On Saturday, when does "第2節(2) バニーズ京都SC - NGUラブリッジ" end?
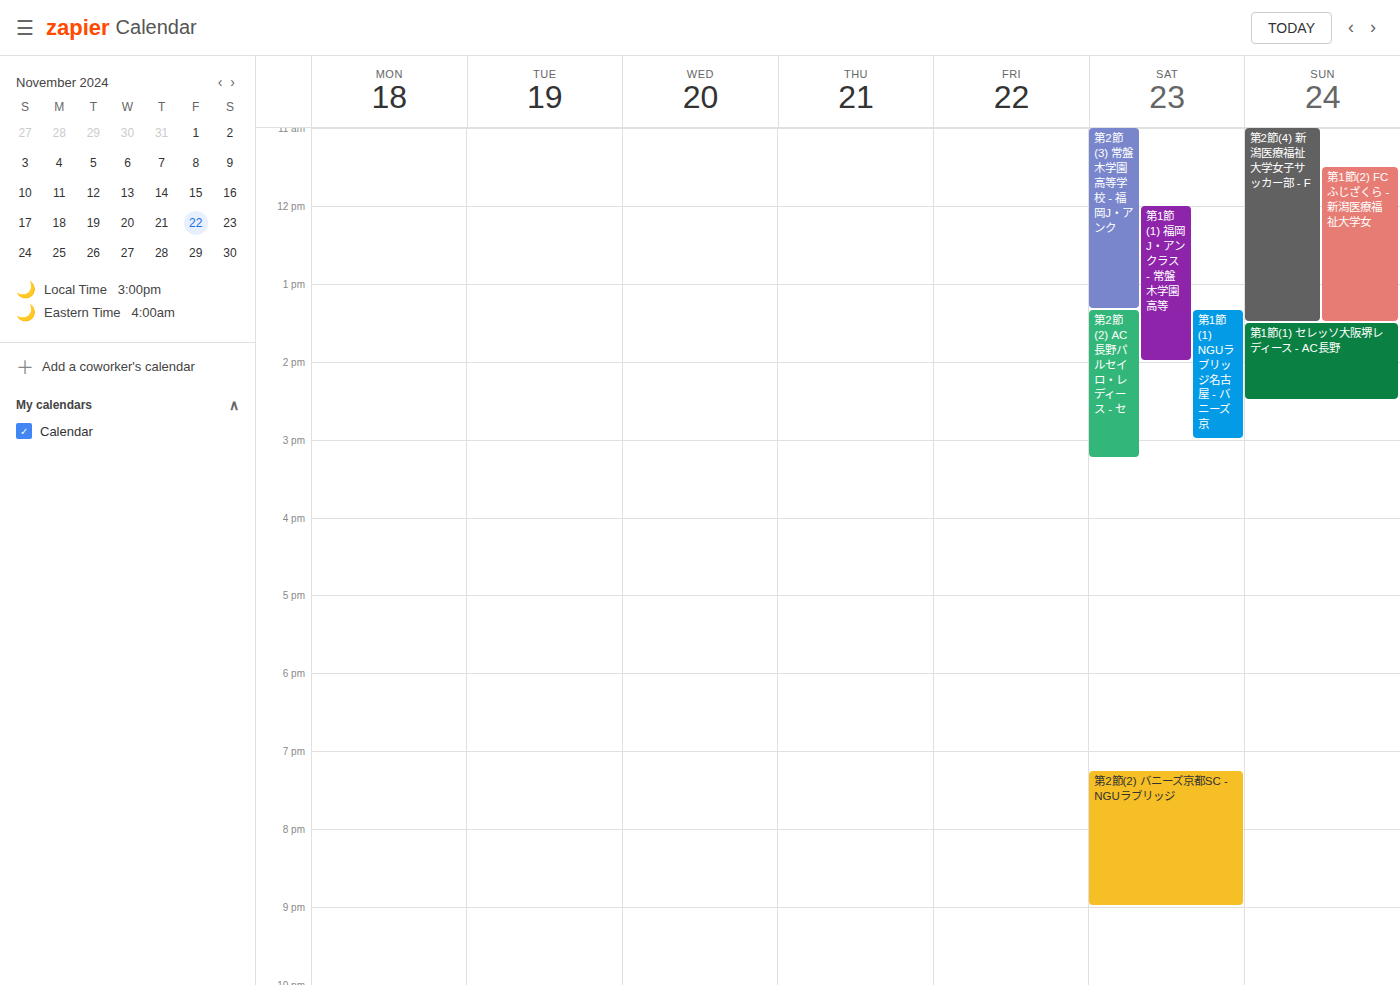
21:00